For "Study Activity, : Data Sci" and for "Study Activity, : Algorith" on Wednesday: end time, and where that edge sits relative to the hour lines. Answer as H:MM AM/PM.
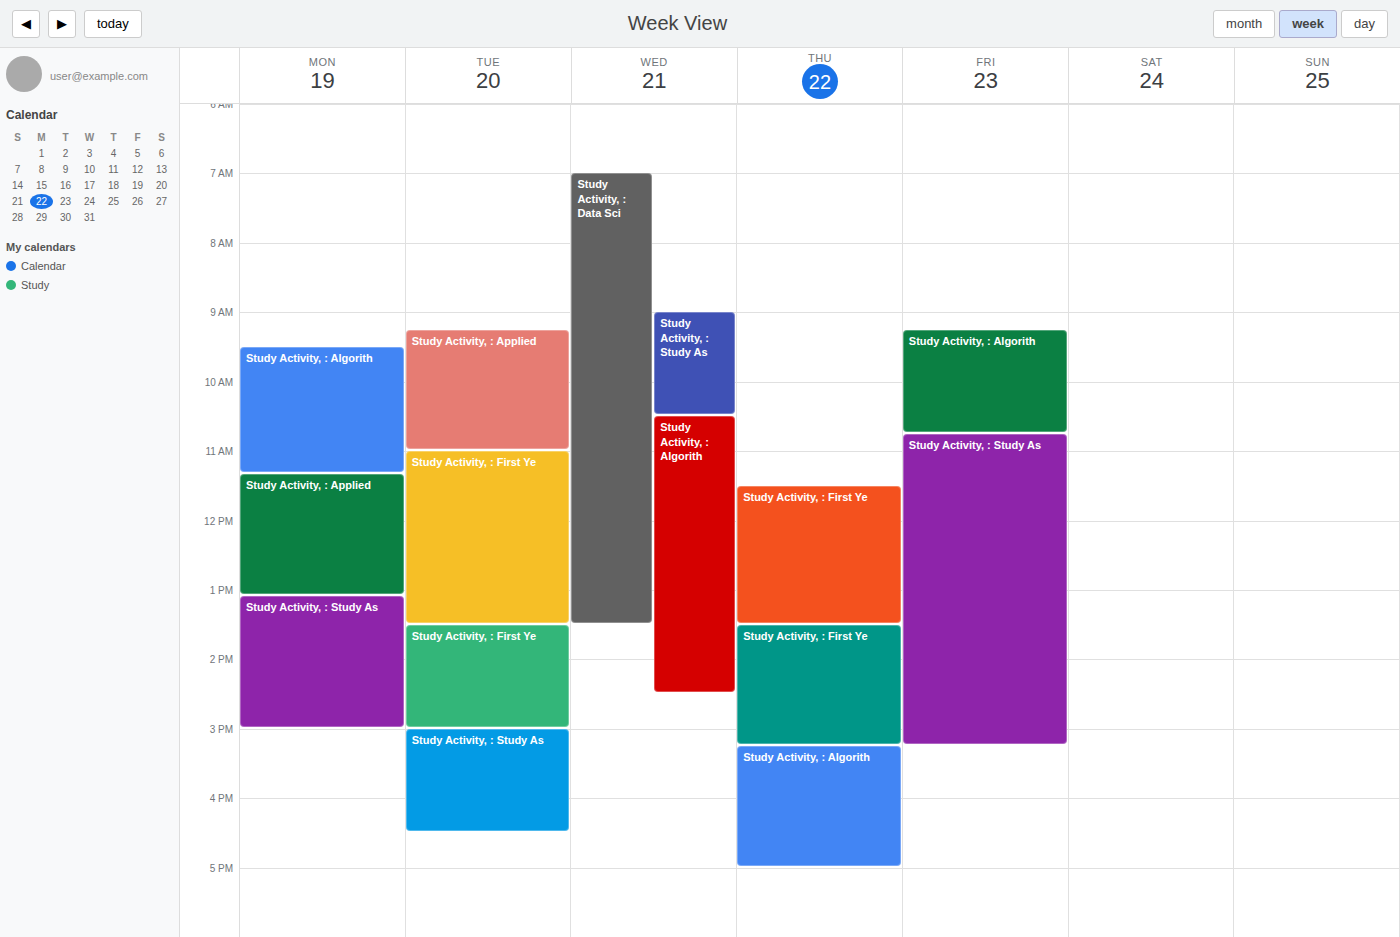
"Study Activity, : Data Sci": 1:30 PM, halfway between the 1 PM and 2 PM lines. "Study Activity, : Algorith": 2:30 PM, halfway between the 2 PM and 3 PM lines.